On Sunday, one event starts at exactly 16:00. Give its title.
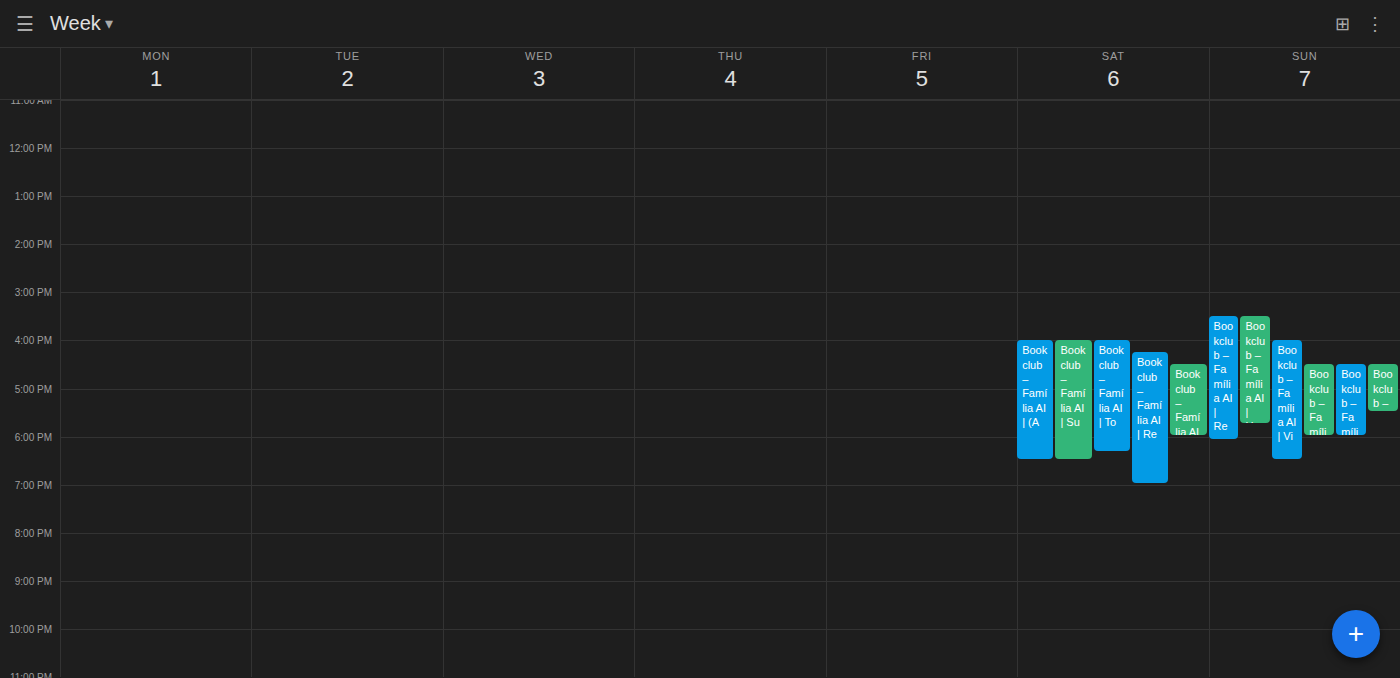
"Bookclub – Família AI | Vi"